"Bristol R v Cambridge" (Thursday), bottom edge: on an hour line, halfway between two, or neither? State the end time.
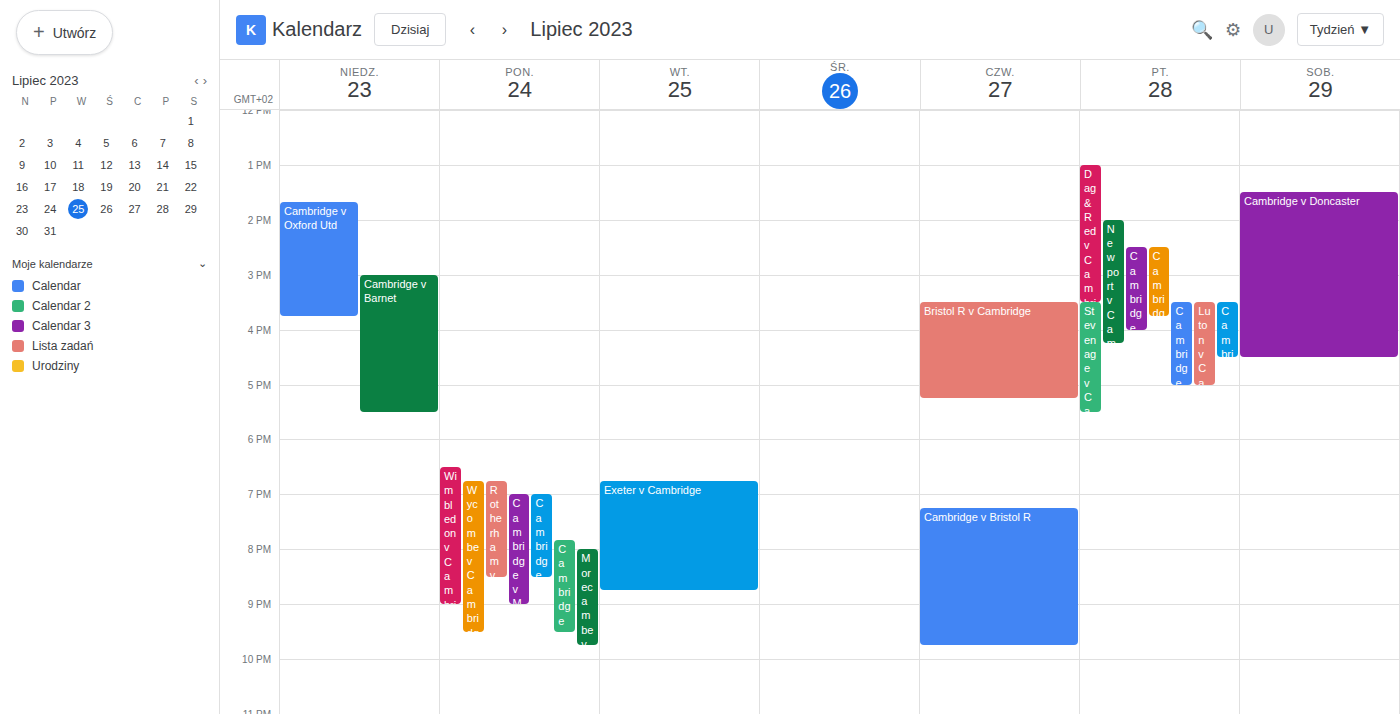
5:15 PM -- neither: a quarter of the way from the 5 PM line to the 6 PM line.